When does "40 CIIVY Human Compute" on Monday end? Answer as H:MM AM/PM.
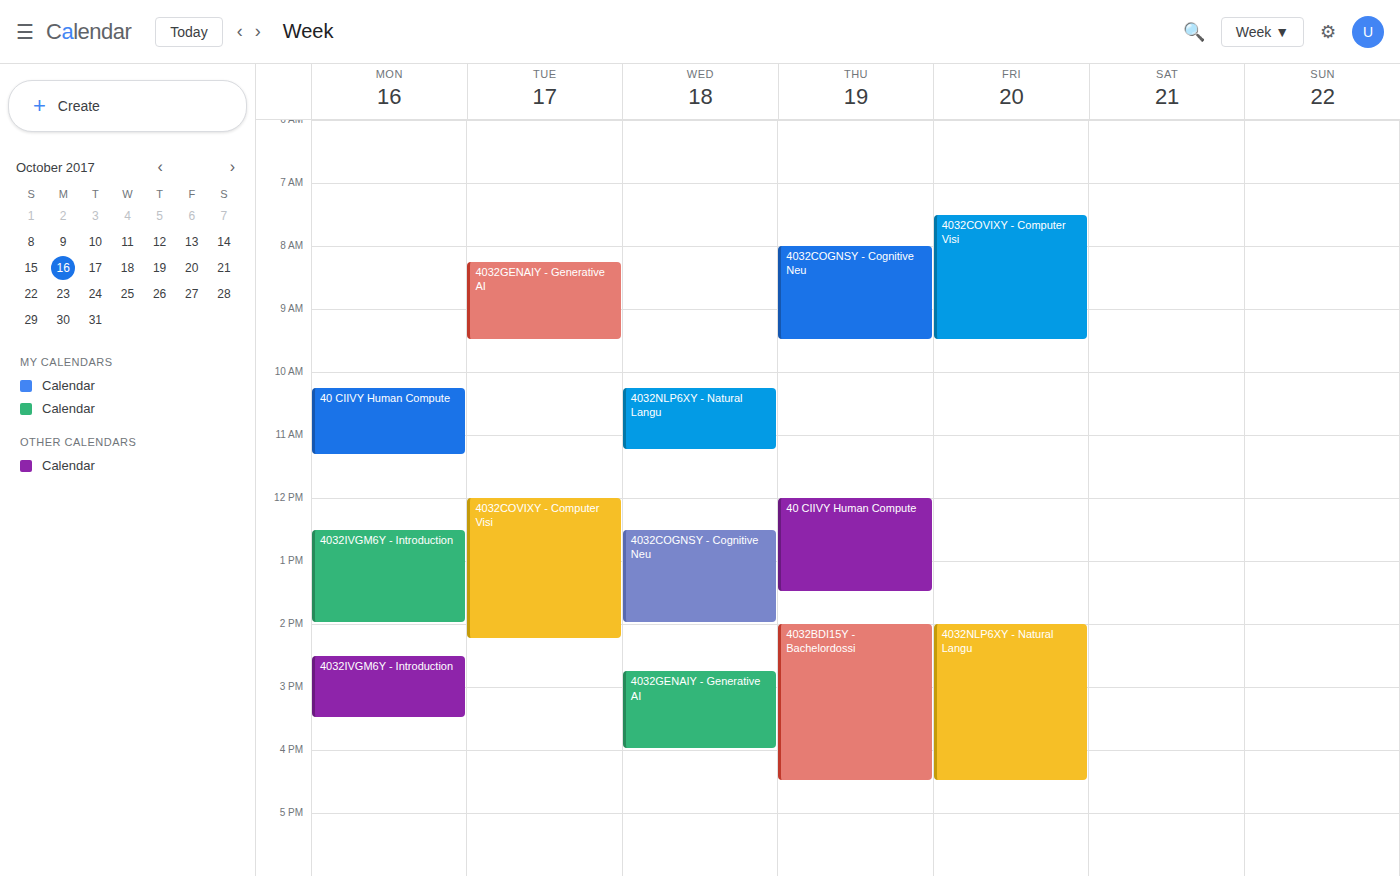
11:20 AM